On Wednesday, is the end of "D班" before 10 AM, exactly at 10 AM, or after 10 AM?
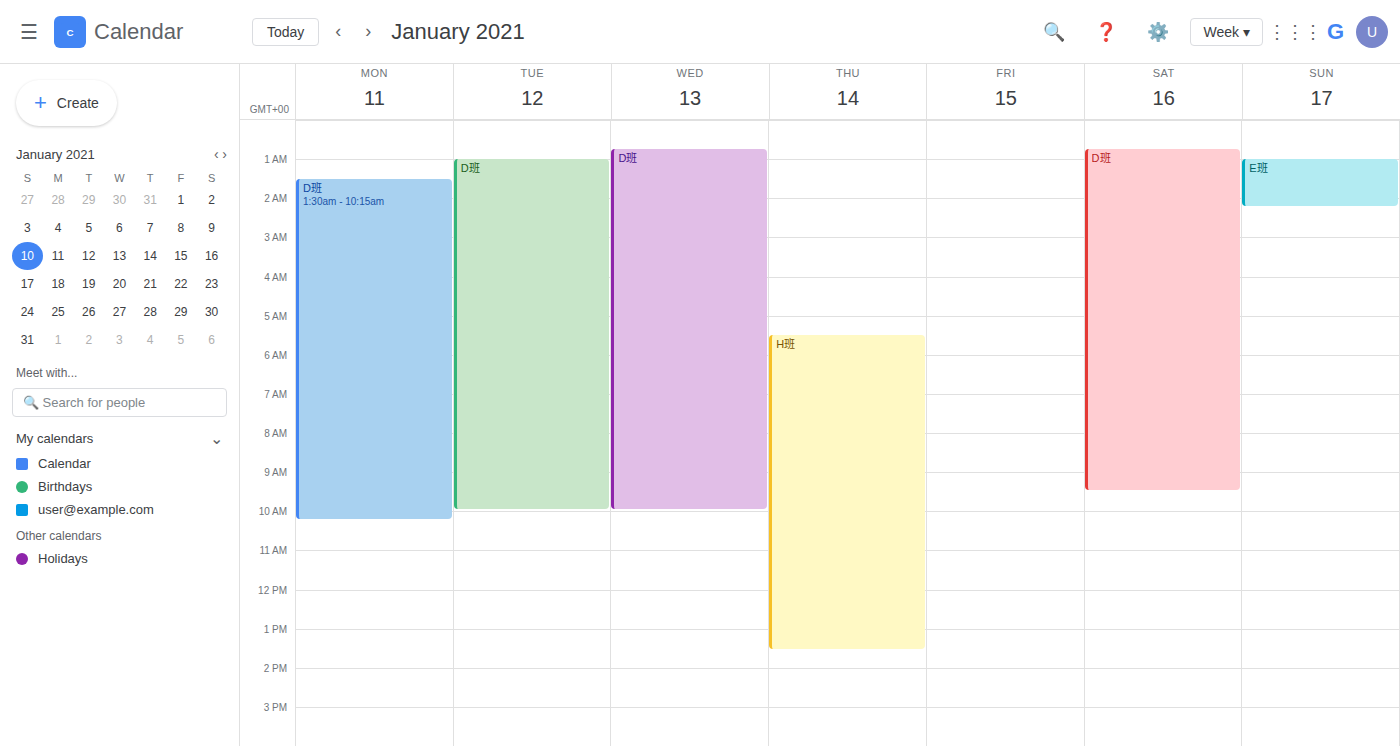
10:00 AM -- exactly at 10 AM, on the 10 AM line.